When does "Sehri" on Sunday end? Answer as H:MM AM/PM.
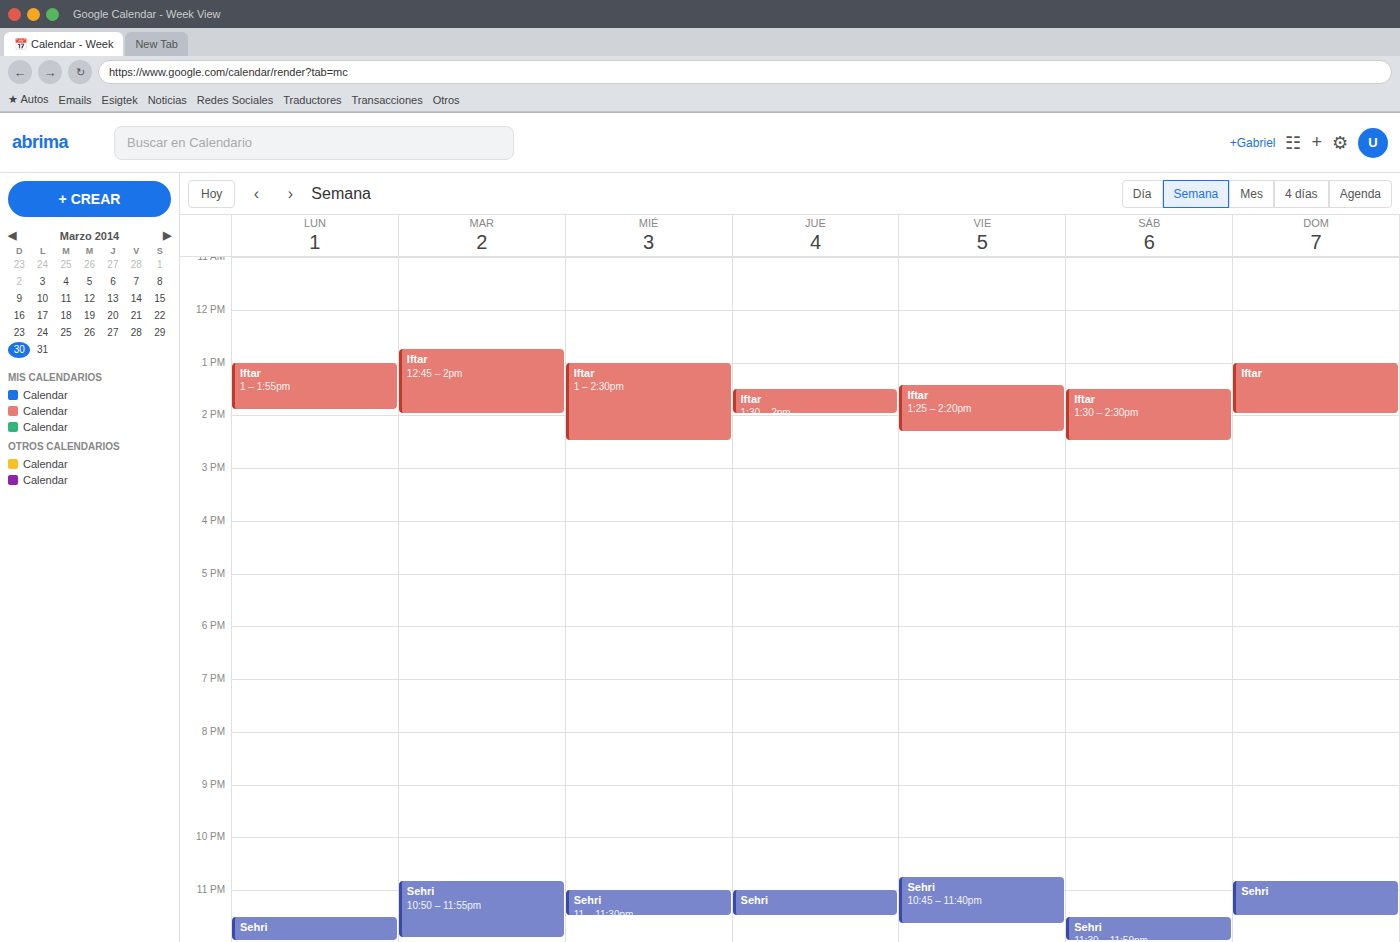
11:30 PM